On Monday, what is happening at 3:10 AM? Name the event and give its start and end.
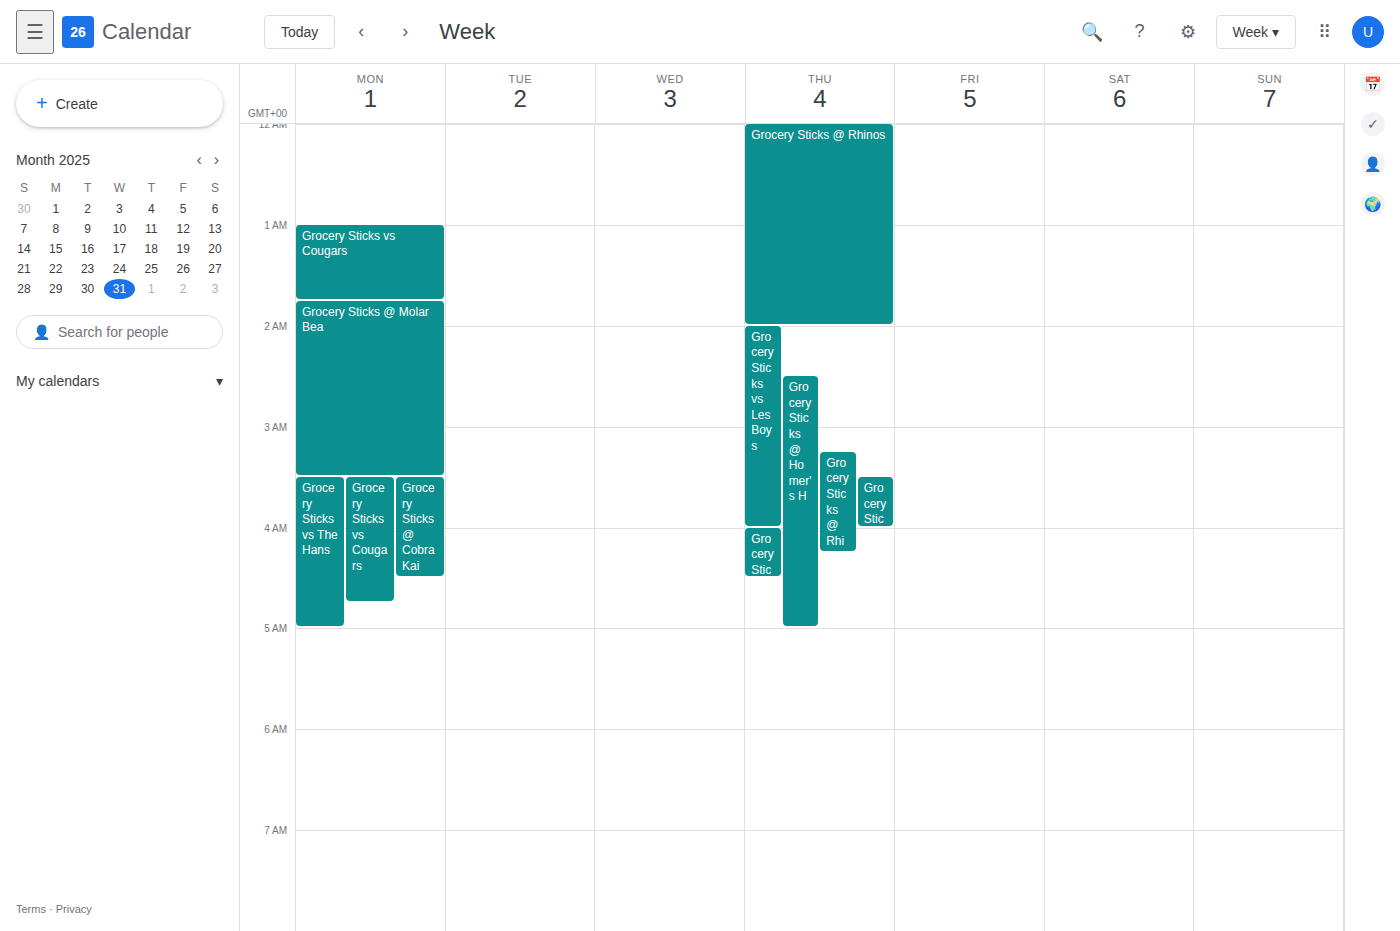
"Grocery Sticks @ Molar Bea", 1:45 AM to 3:30 AM